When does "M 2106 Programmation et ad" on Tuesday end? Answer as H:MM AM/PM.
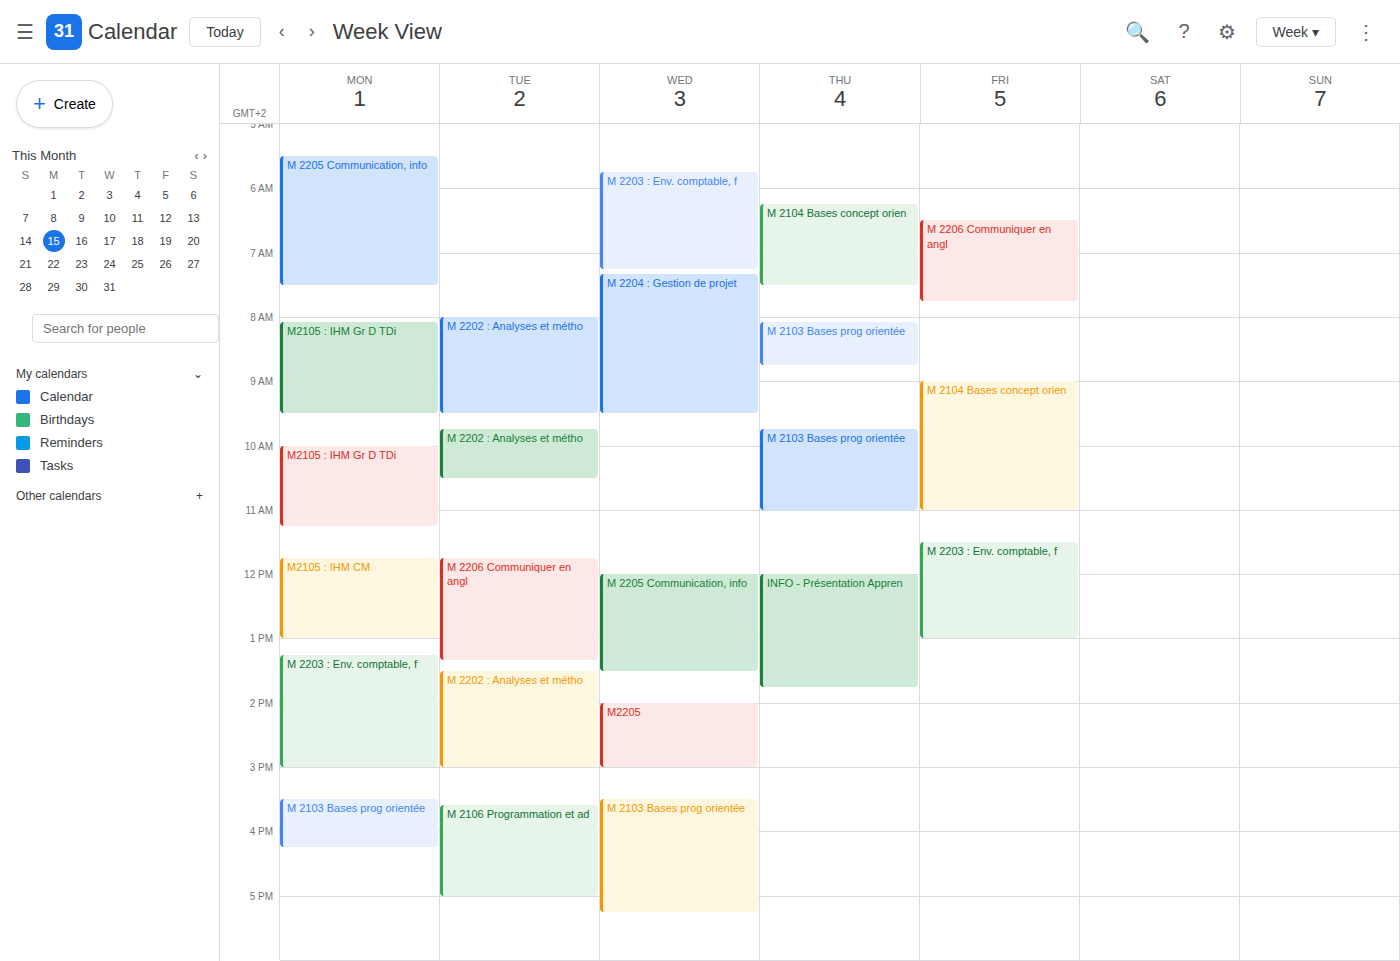
5:00 PM